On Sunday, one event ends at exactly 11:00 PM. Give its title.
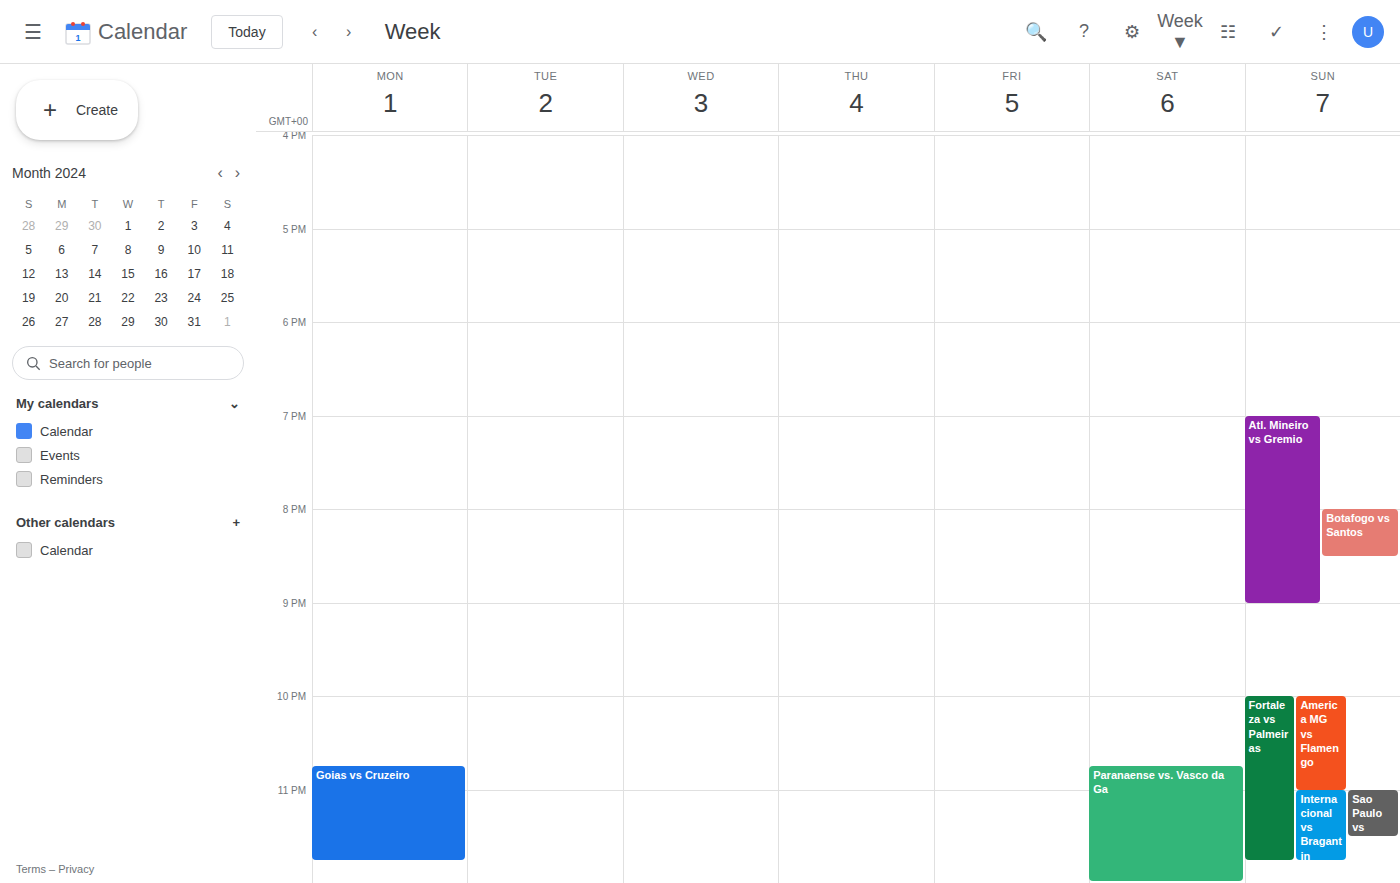
"America MG vs Flamengo"